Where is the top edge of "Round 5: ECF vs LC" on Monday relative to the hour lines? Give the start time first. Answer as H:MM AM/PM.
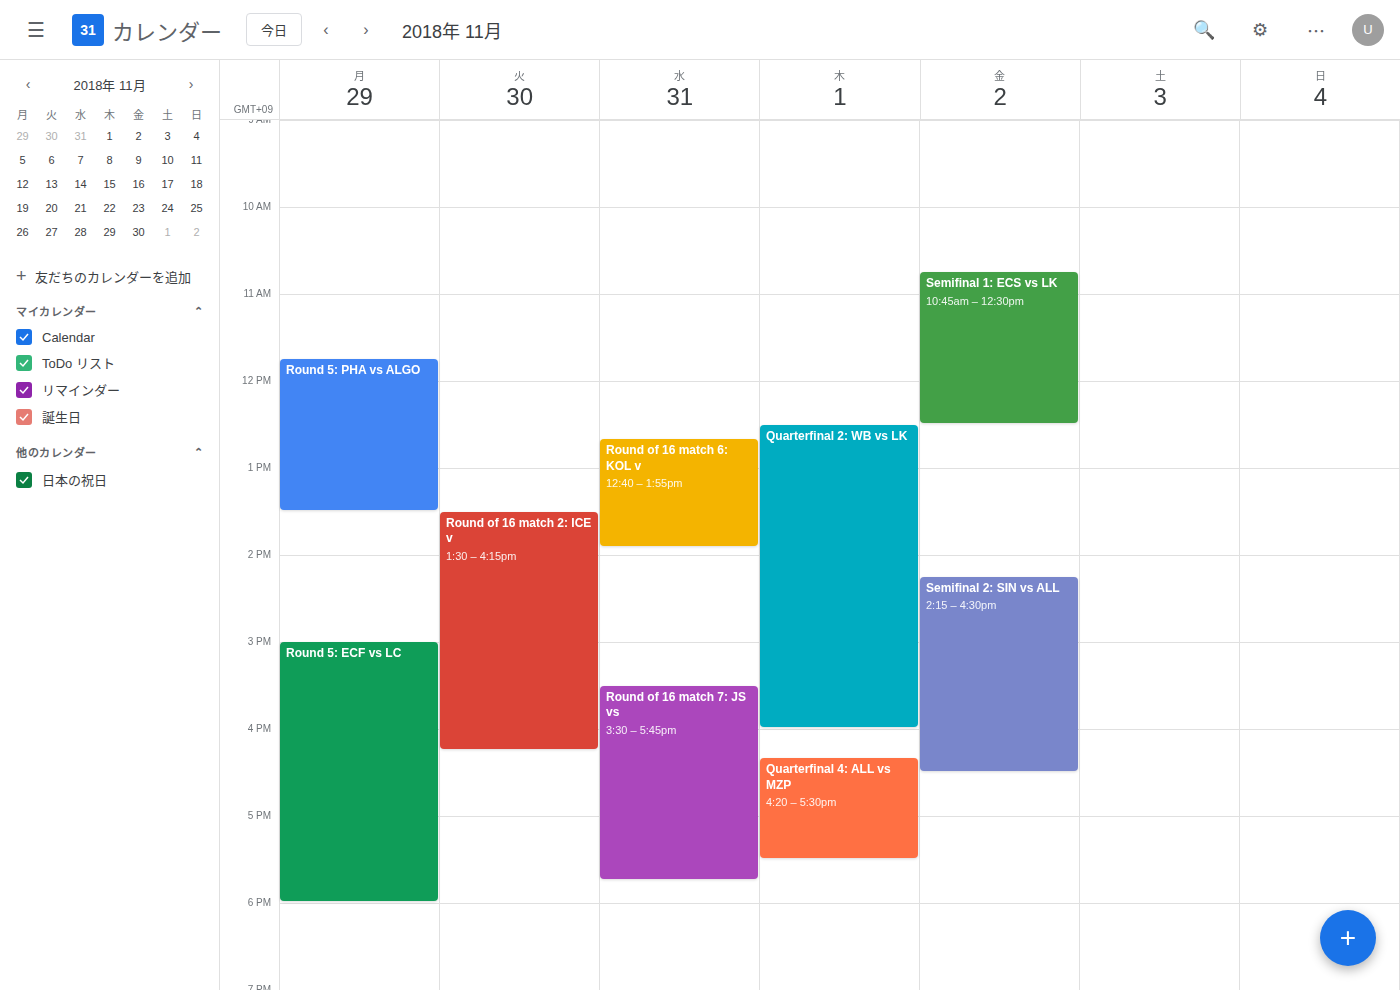
3:00 PM -- exactly on the 3 PM line.